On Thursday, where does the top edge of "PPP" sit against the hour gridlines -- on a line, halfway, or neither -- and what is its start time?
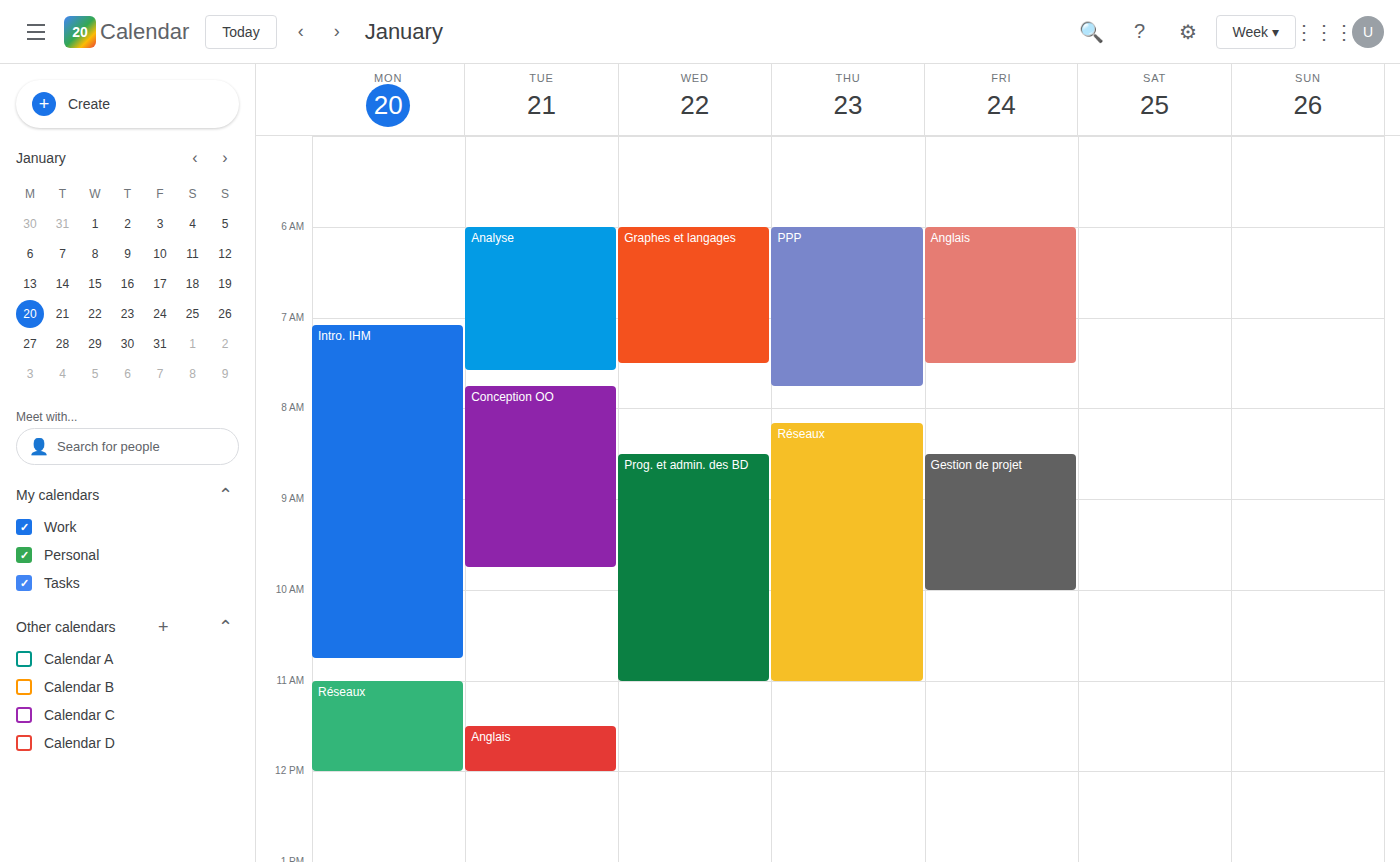
6:00 AM -- exactly on the 6 AM line.